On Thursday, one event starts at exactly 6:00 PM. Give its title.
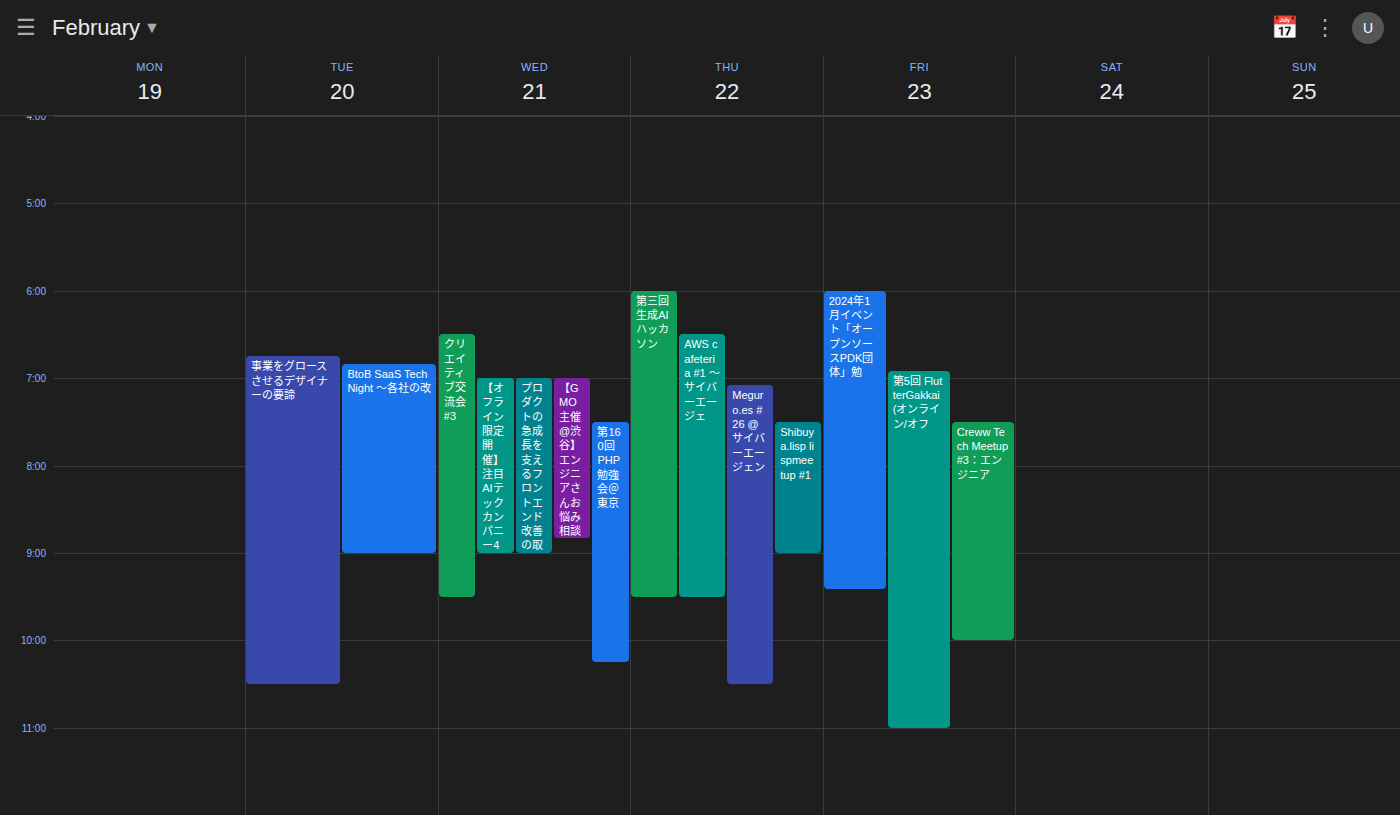
"第三回生成AIハッカソン"